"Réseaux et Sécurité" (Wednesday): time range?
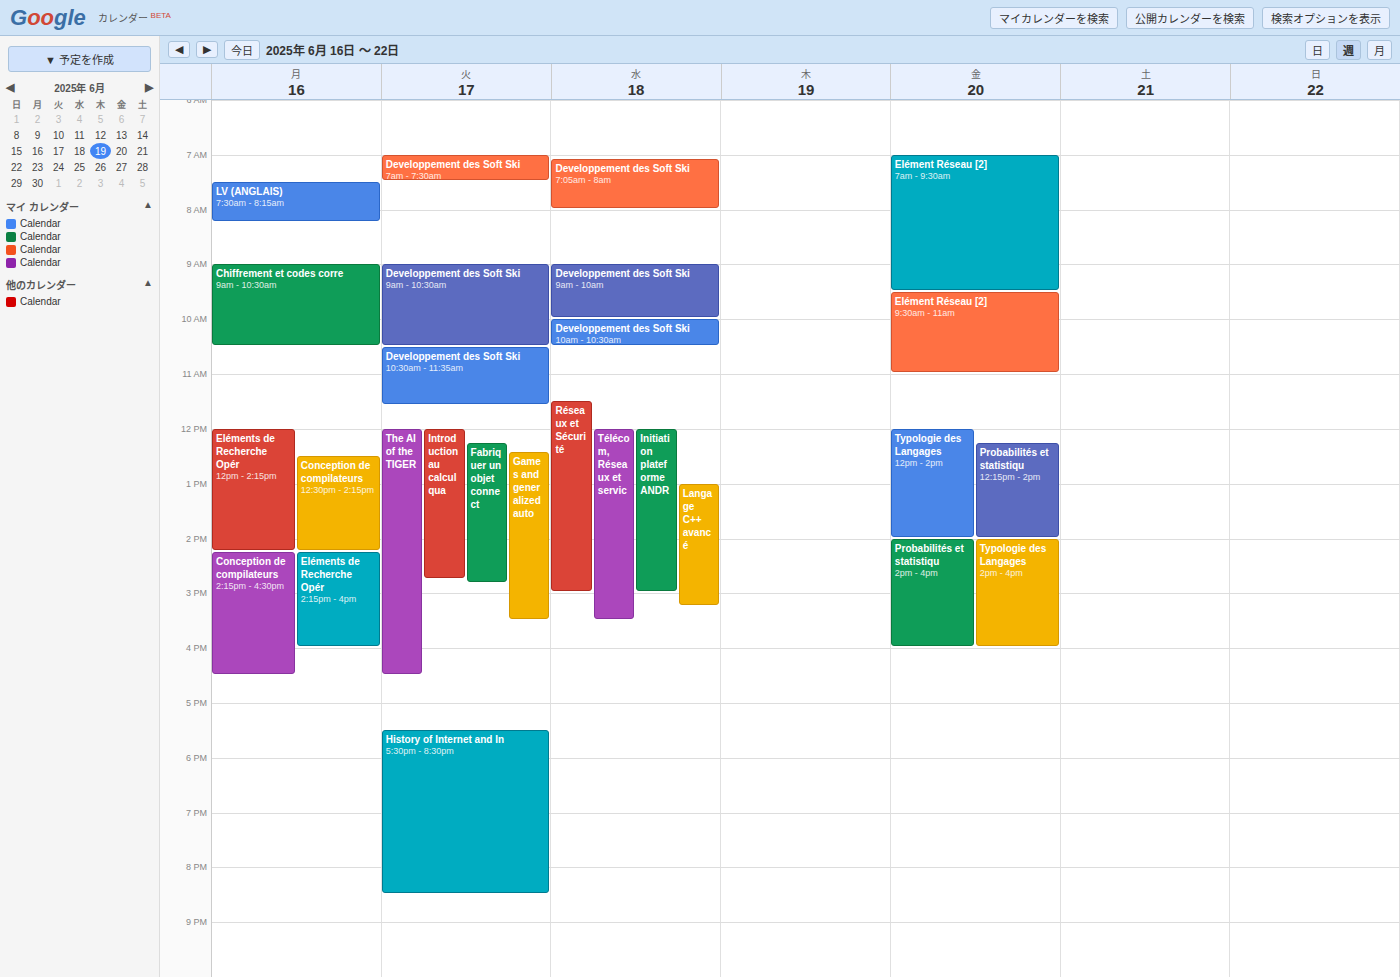
11:30 AM to 3:00 PM